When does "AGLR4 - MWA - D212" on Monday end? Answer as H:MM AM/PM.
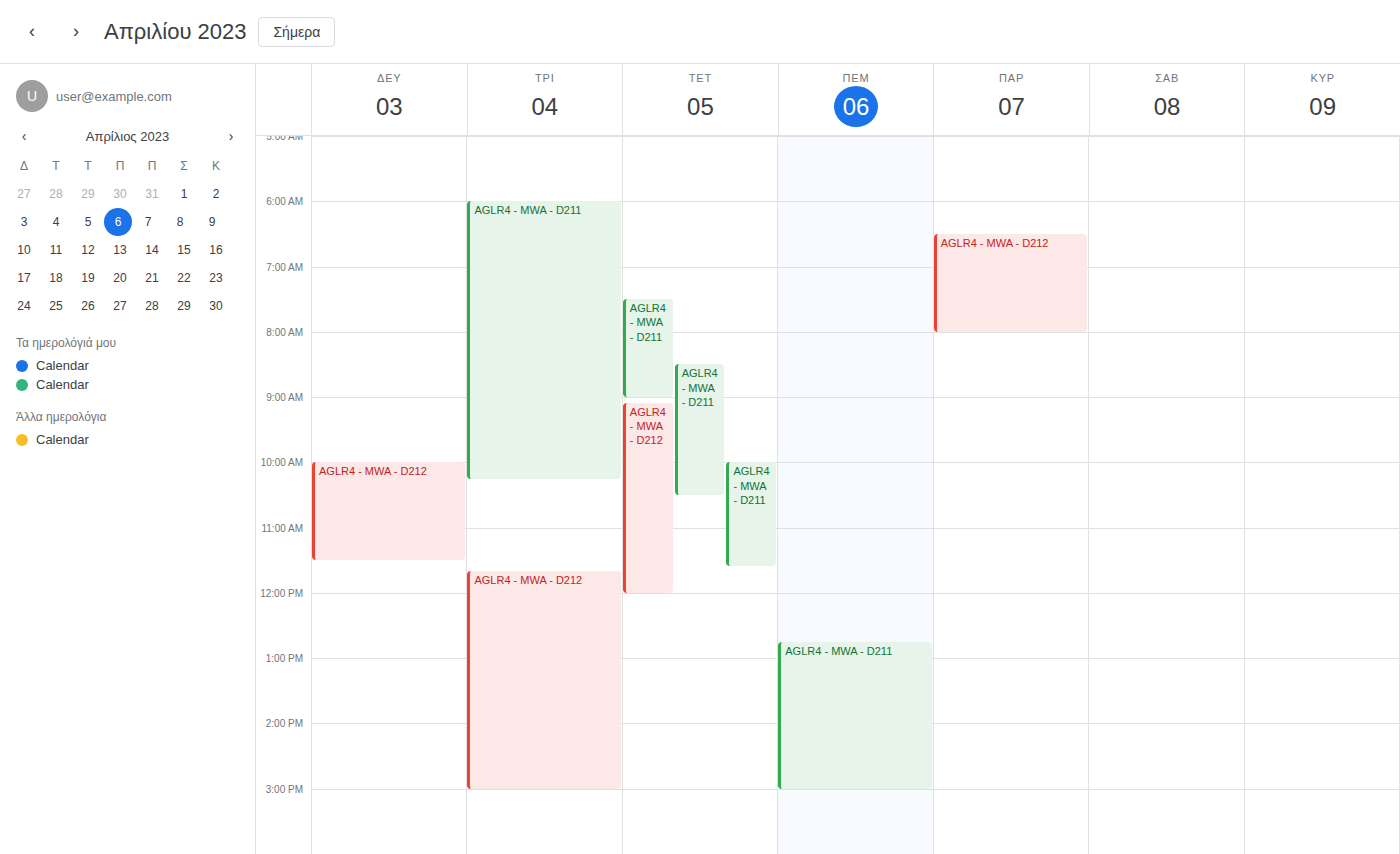
11:30 AM